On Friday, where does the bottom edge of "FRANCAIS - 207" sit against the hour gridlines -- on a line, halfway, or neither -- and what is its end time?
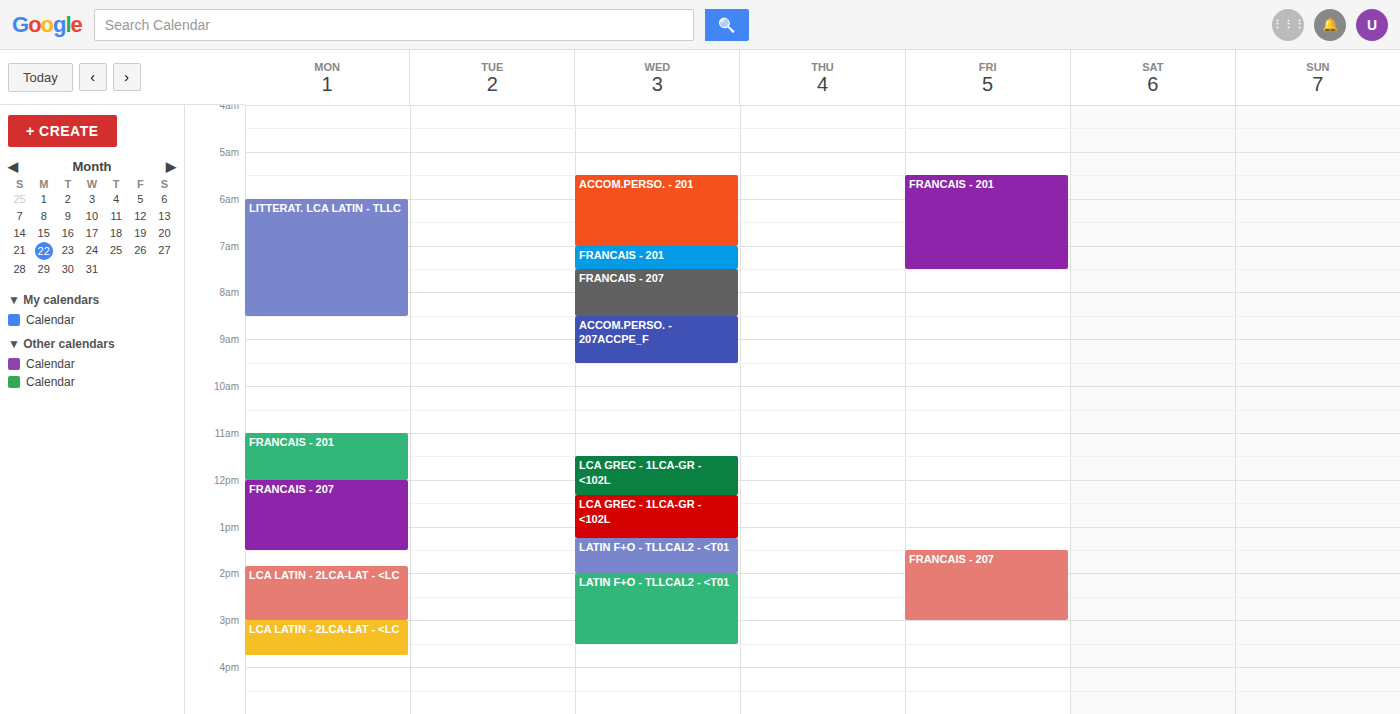
3:00 PM -- exactly on the 3 PM line.